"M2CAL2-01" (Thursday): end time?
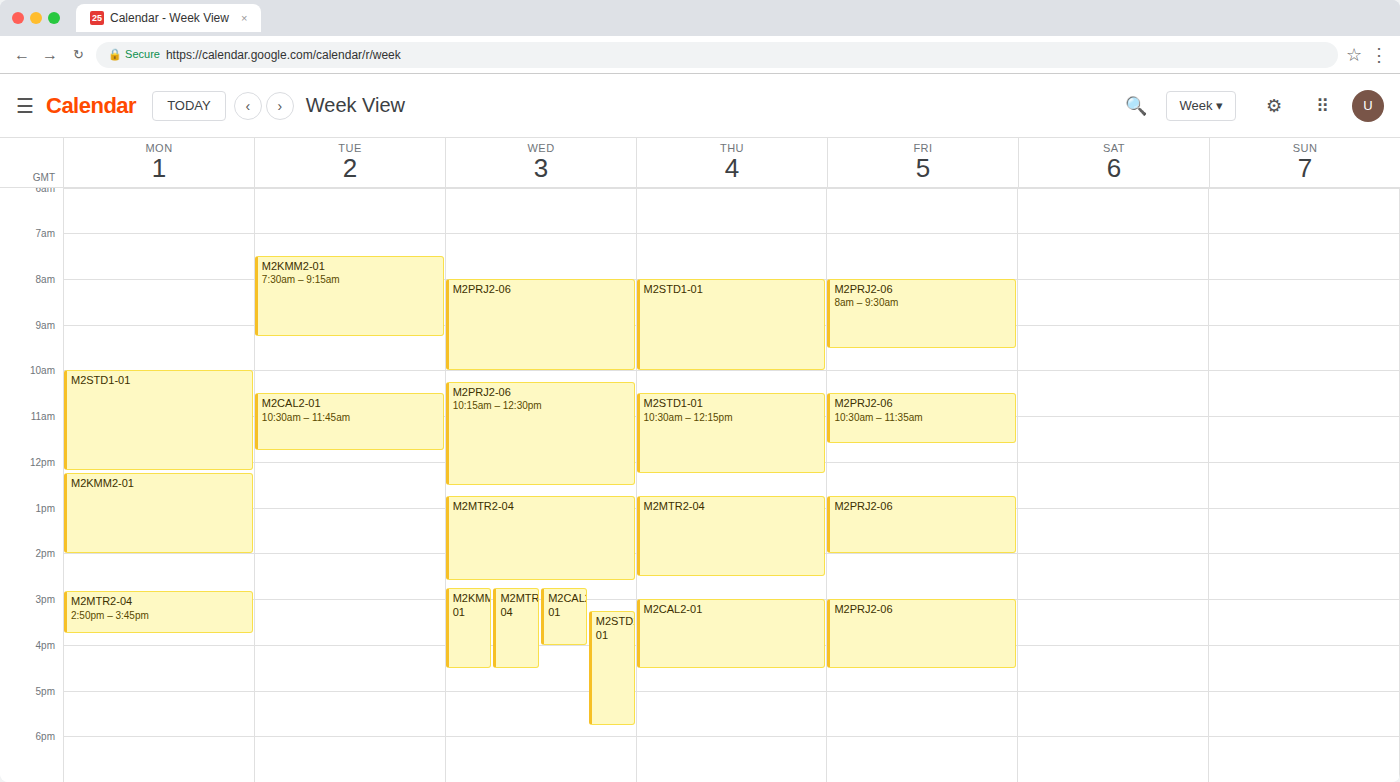
4:30 PM